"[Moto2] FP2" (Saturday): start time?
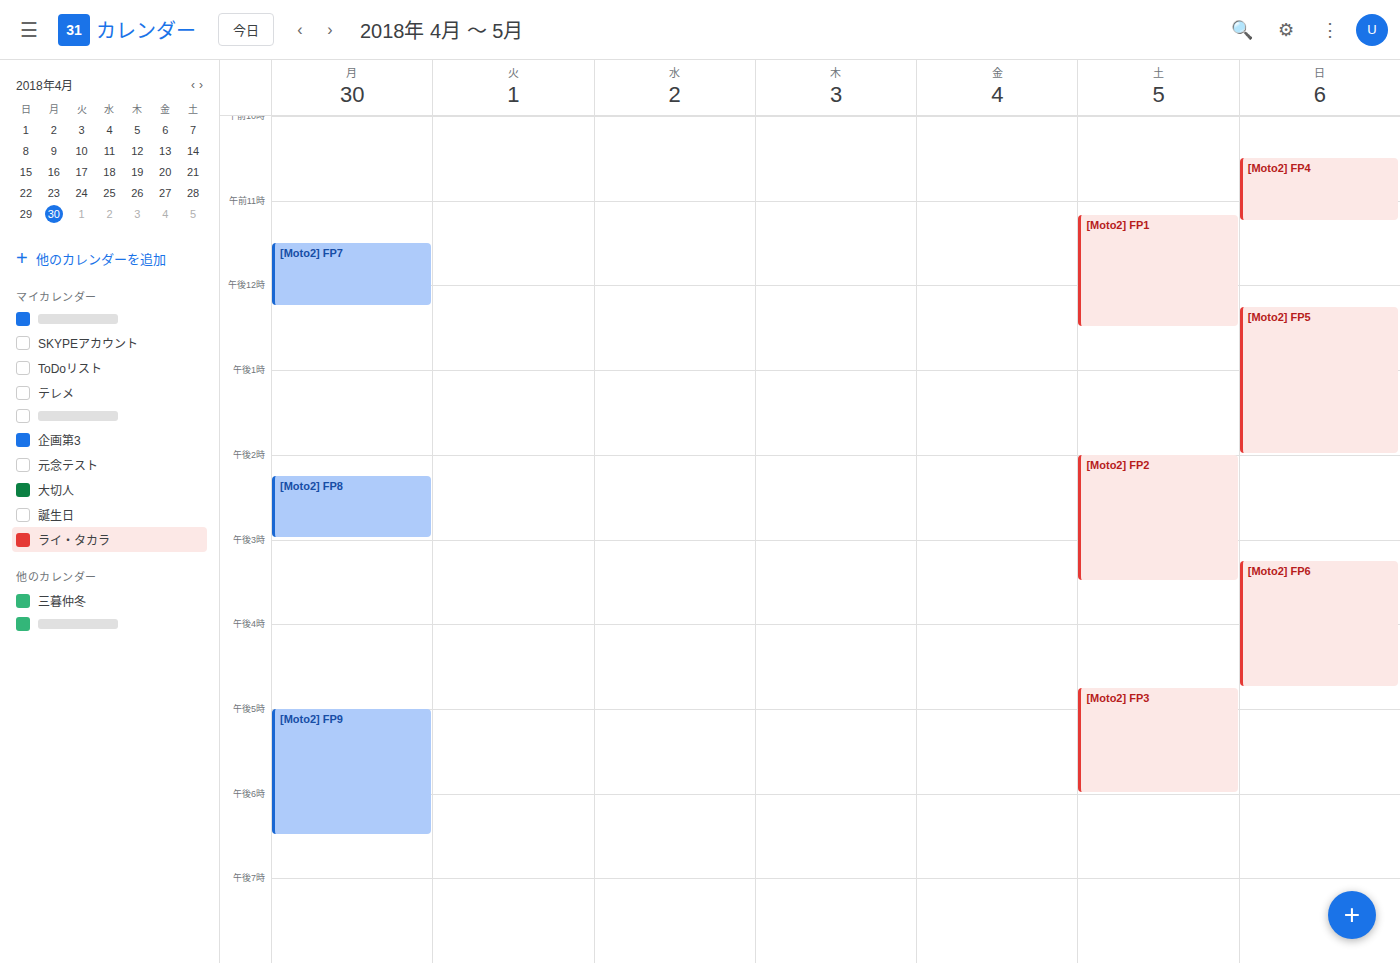
2:00 PM